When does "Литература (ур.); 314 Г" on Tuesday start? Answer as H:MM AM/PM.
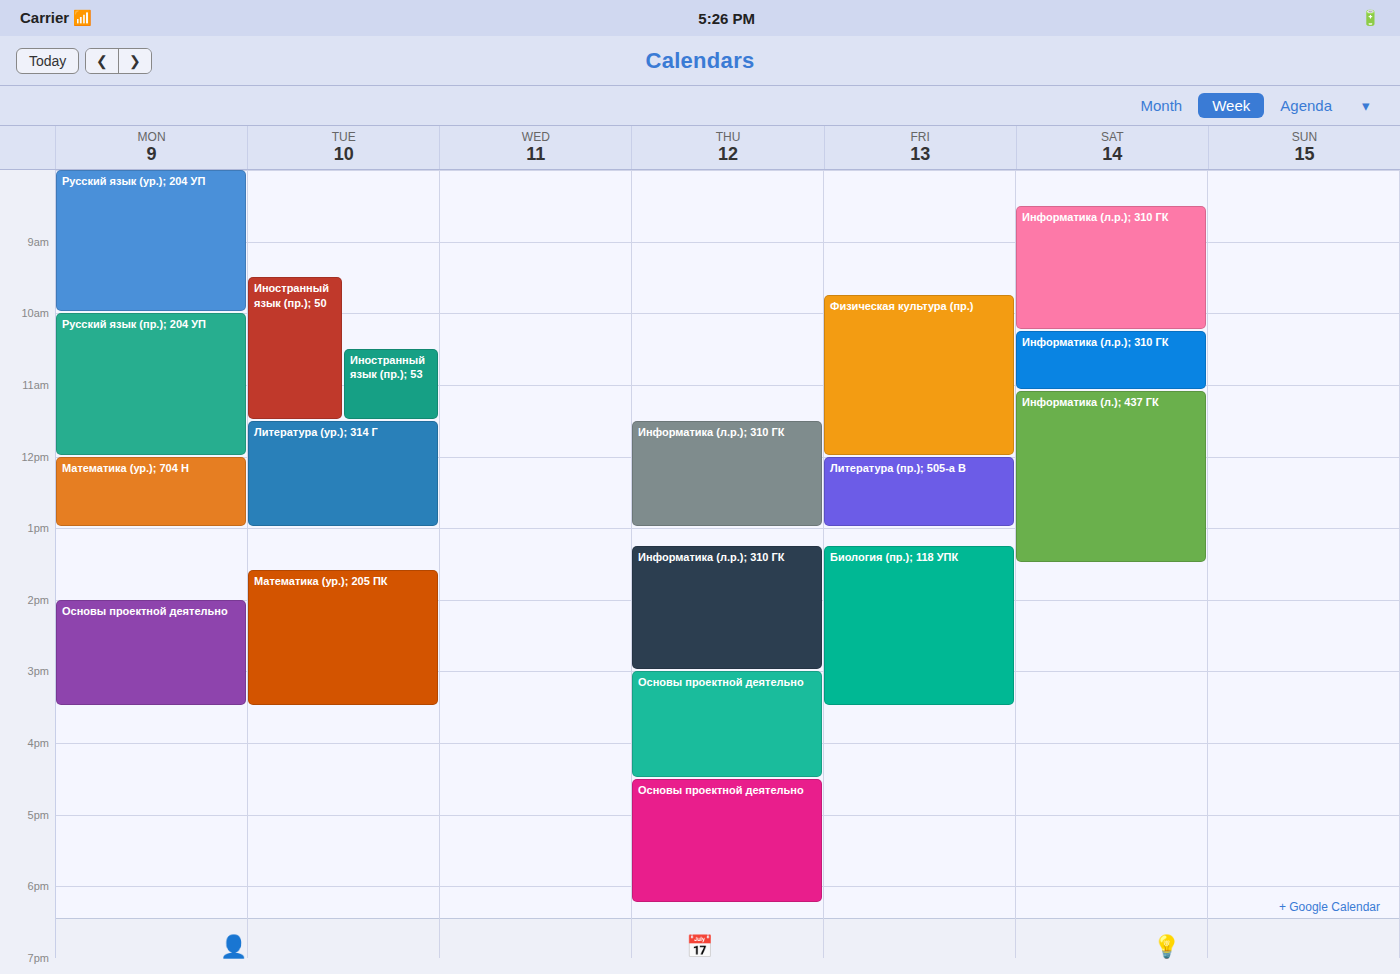
11:30 AM